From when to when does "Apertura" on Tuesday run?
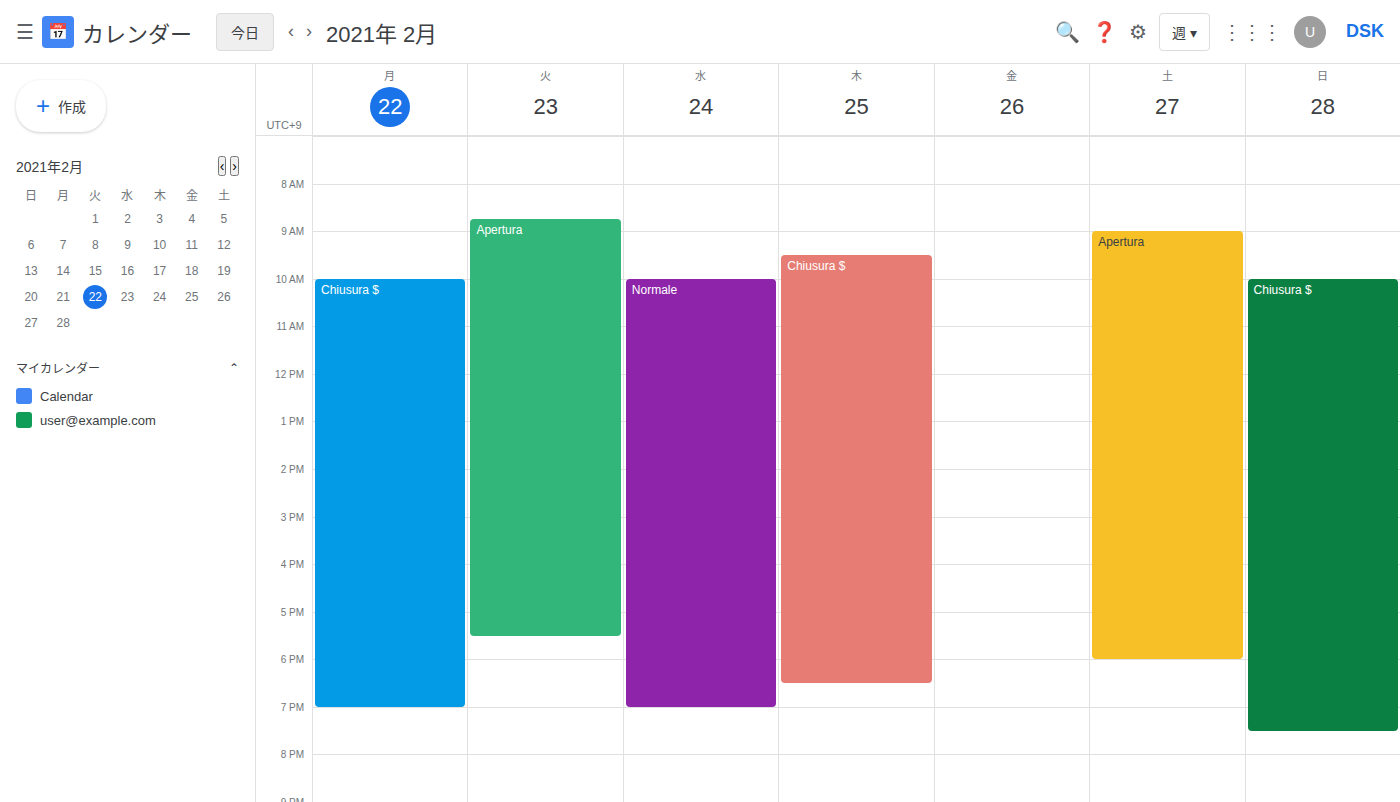
8:45 AM to 5:30 PM